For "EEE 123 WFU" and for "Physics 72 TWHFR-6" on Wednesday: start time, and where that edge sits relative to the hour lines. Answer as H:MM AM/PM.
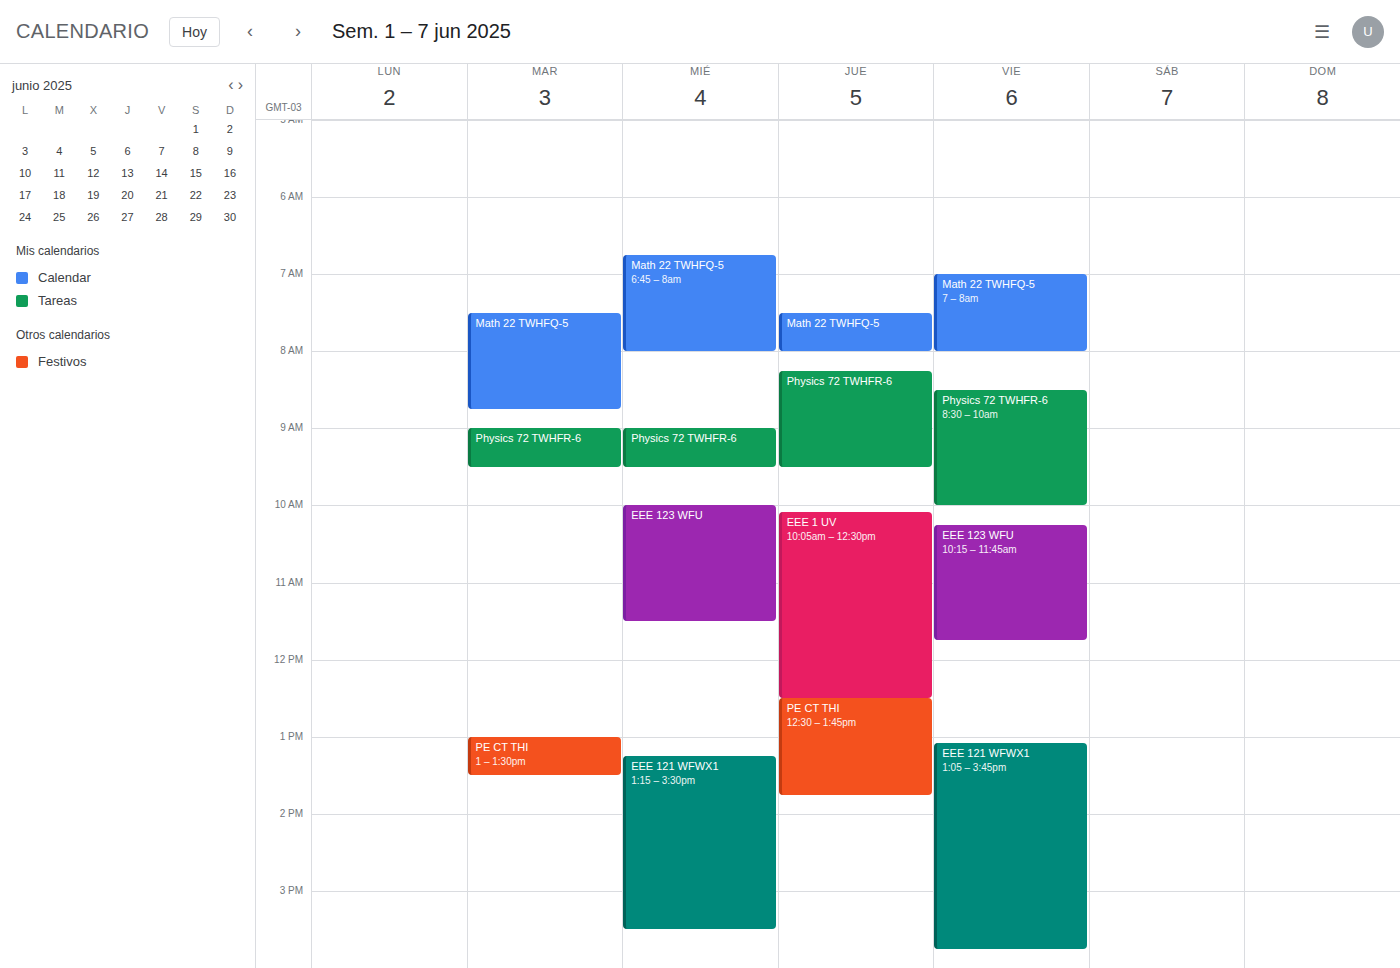
"EEE 123 WFU": 10:00 AM, exactly on the 10 AM line. "Physics 72 TWHFR-6": 9:00 AM, exactly on the 9 AM line.